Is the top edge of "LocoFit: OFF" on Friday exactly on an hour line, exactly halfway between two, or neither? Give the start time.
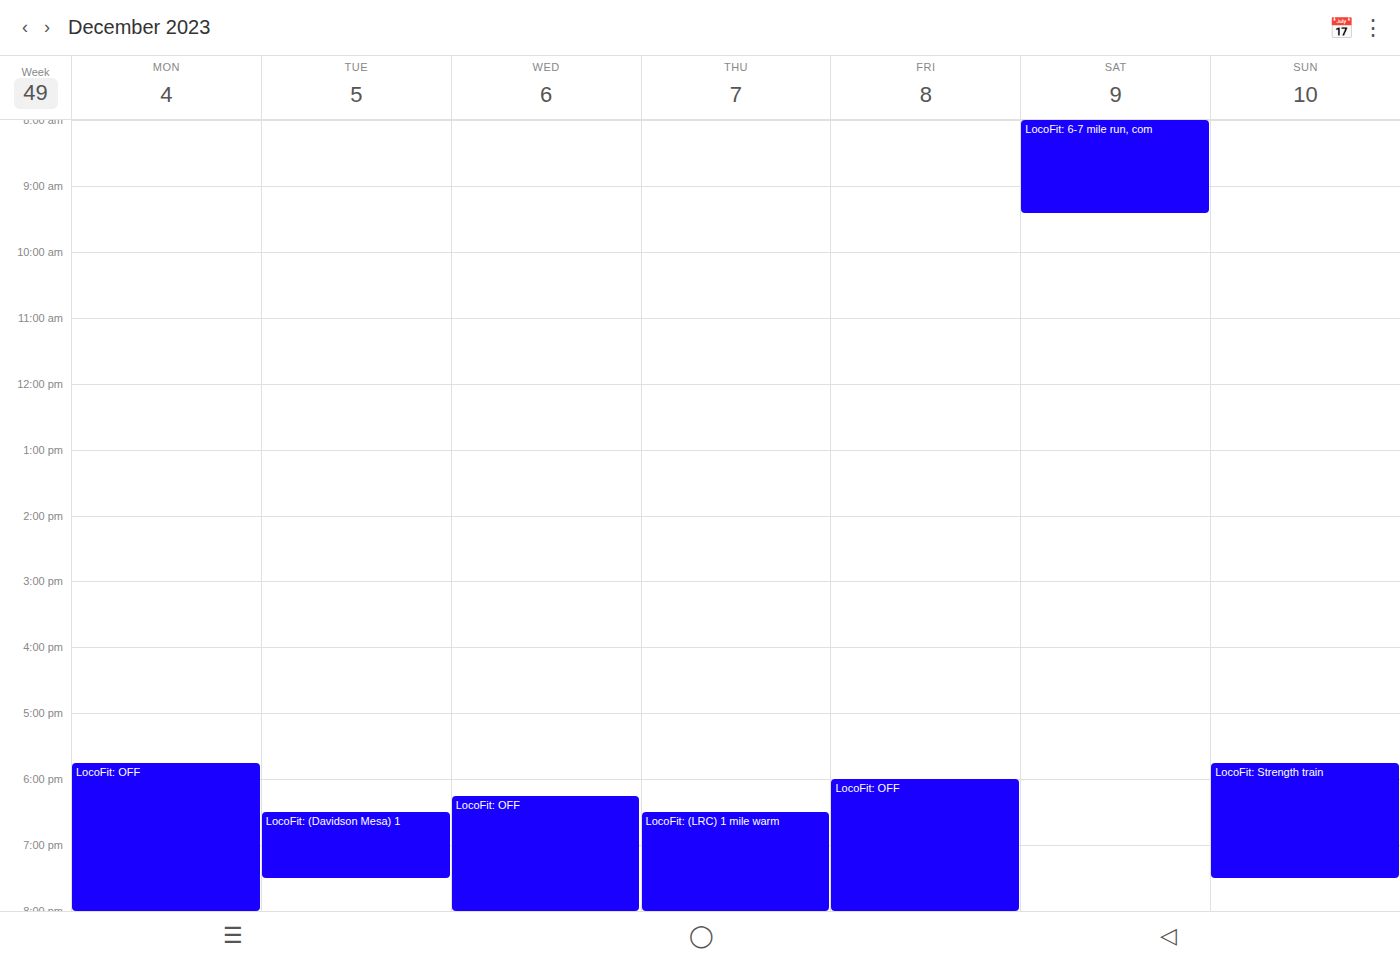
6:00 PM -- exactly on the 6 PM line.